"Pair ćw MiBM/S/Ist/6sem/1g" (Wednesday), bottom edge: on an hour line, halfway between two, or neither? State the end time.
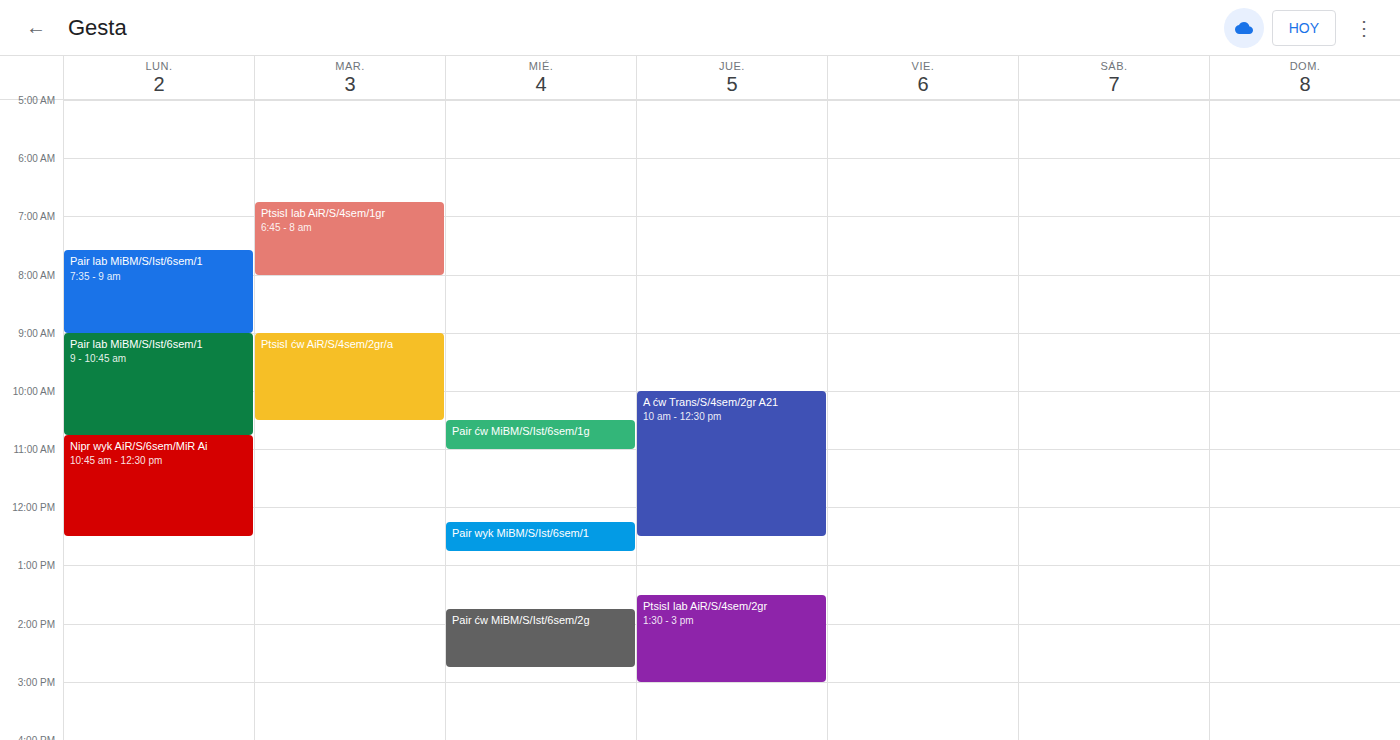
11:00 AM -- exactly on the 11 AM line.